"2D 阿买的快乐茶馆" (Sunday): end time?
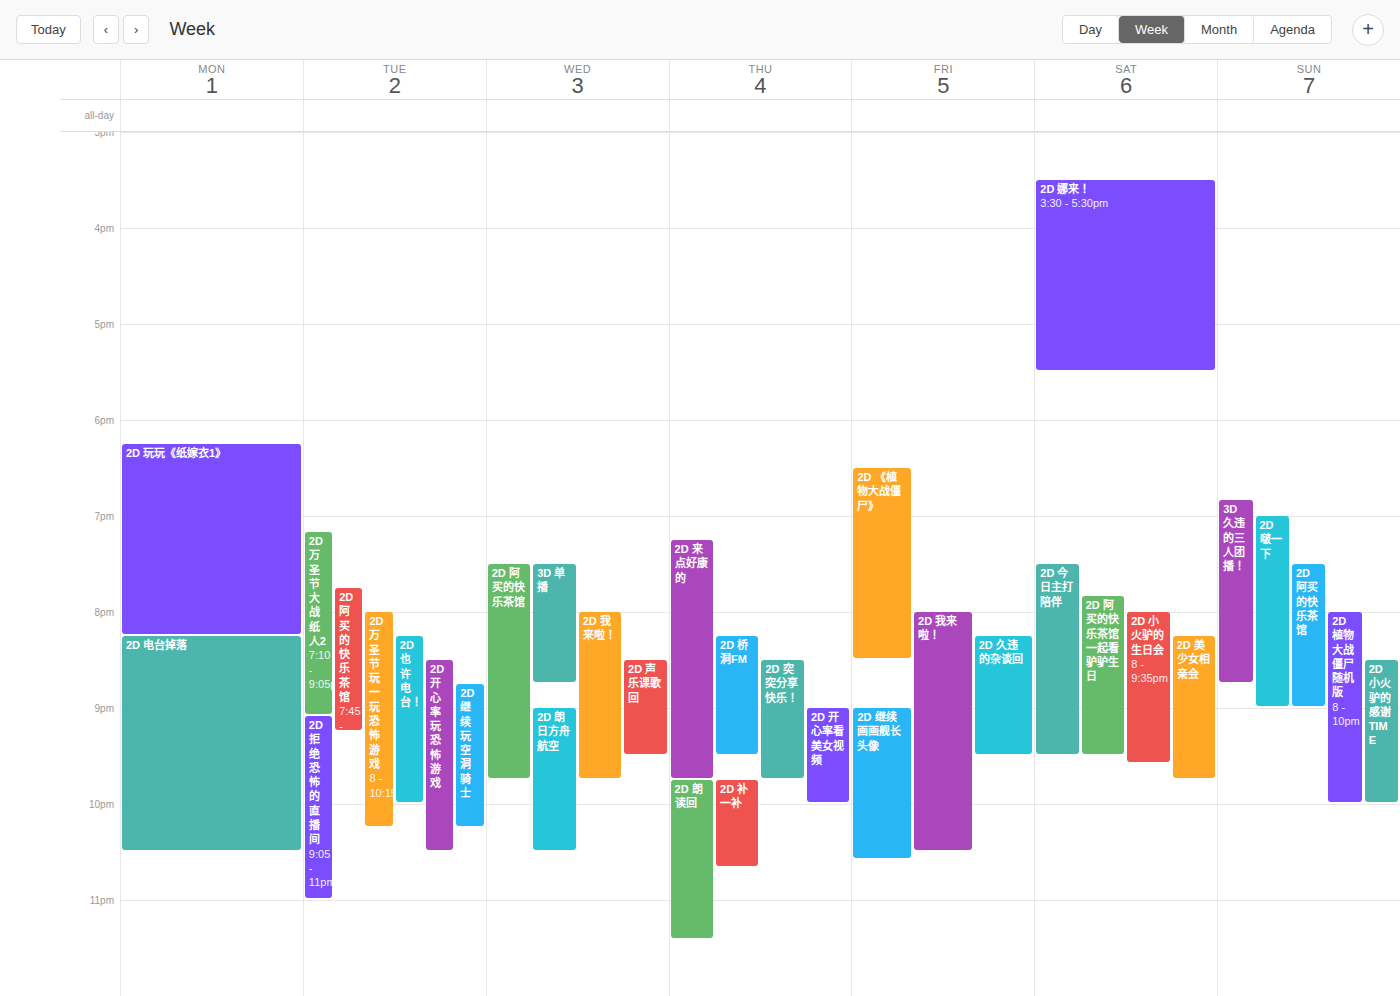
9:00 PM